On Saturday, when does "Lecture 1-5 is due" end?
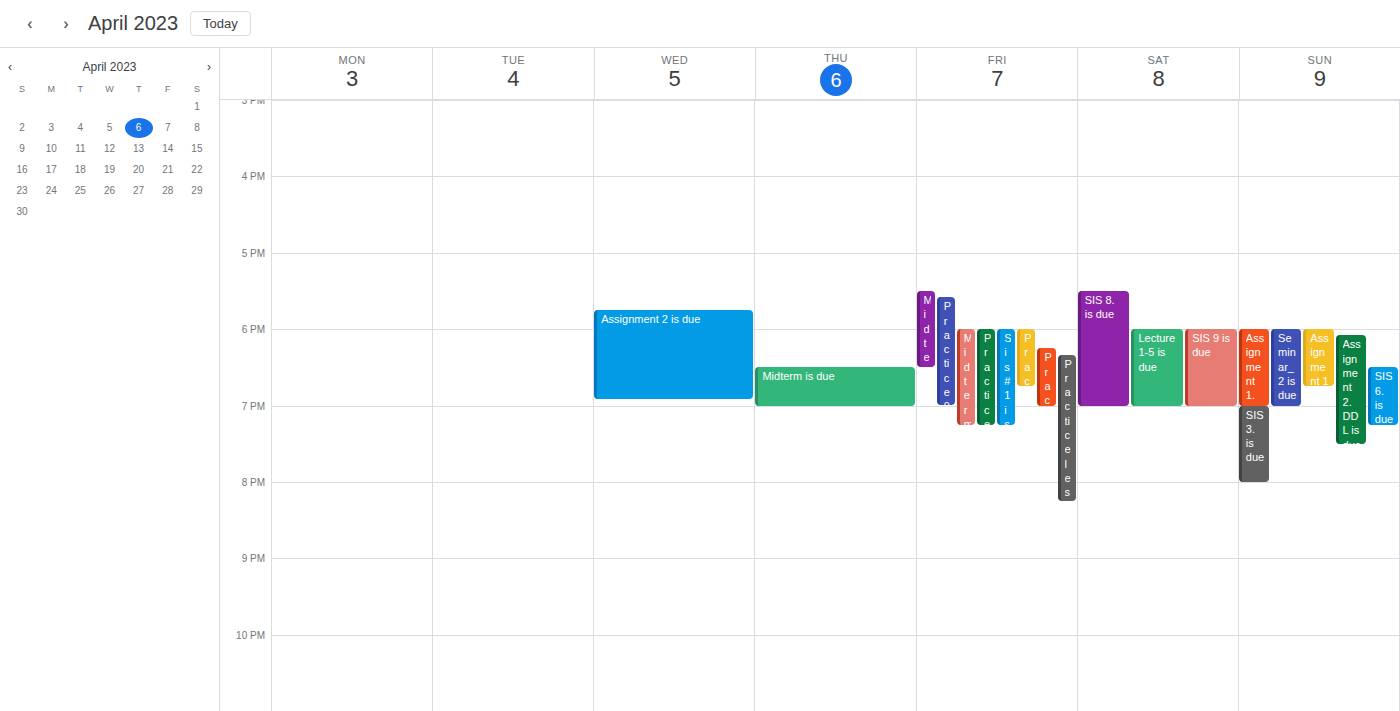
7:00 PM